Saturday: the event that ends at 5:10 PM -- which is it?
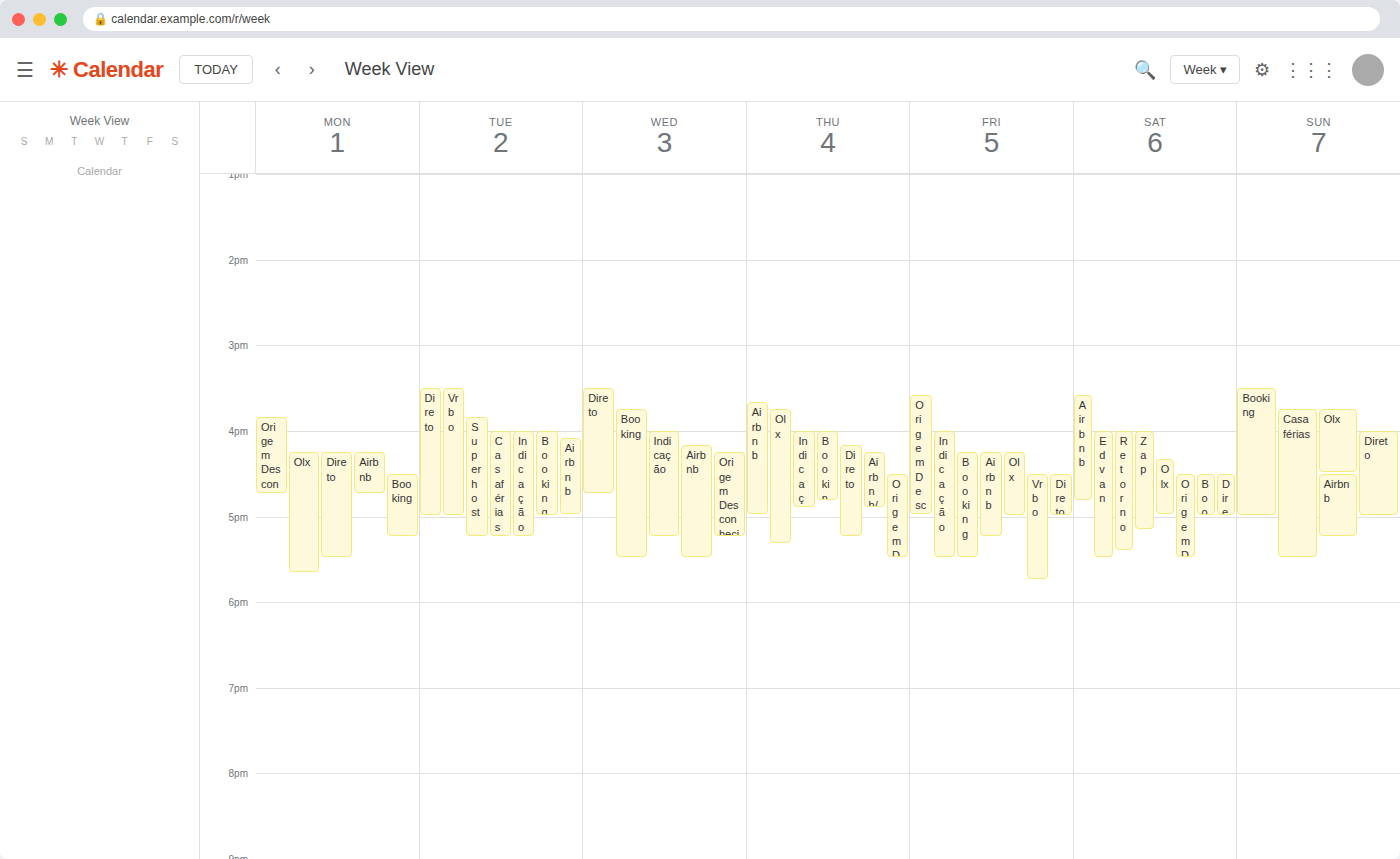
"Zap"